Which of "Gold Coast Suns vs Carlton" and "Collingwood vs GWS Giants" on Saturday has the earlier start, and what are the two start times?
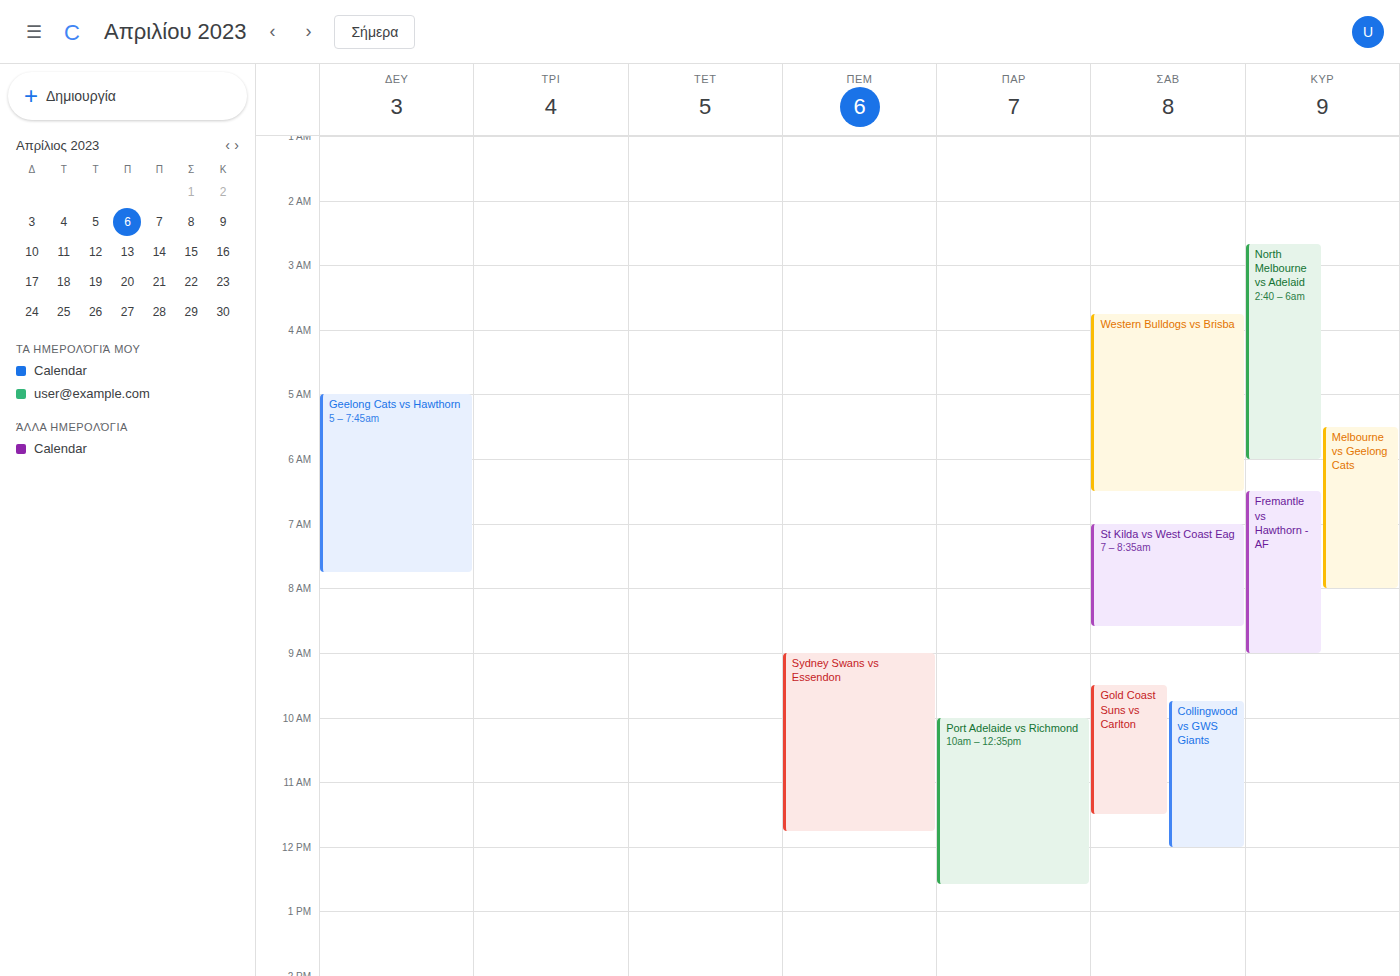
"Gold Coast Suns vs Carlton" 9:30 AM; "Collingwood vs GWS Giants" 9:45 AM.